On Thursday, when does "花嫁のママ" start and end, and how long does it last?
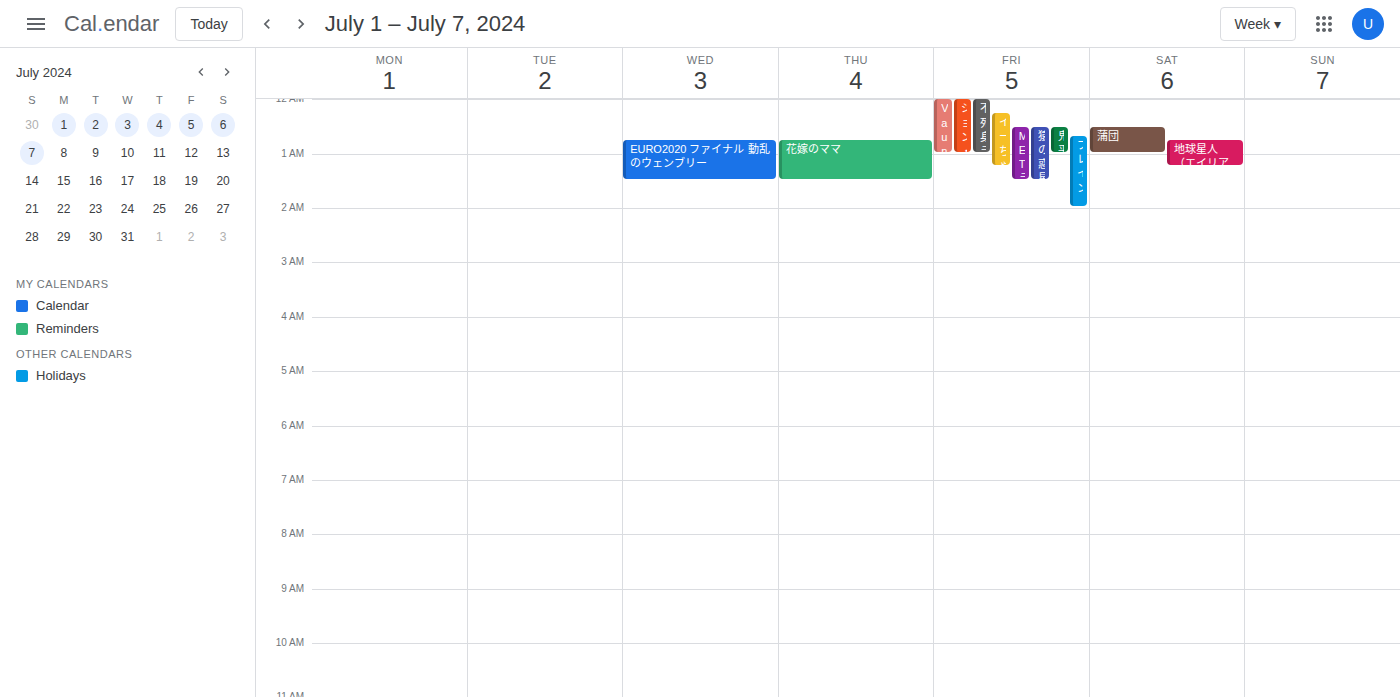
12:45 AM to 1:30 AM, 45 minutes